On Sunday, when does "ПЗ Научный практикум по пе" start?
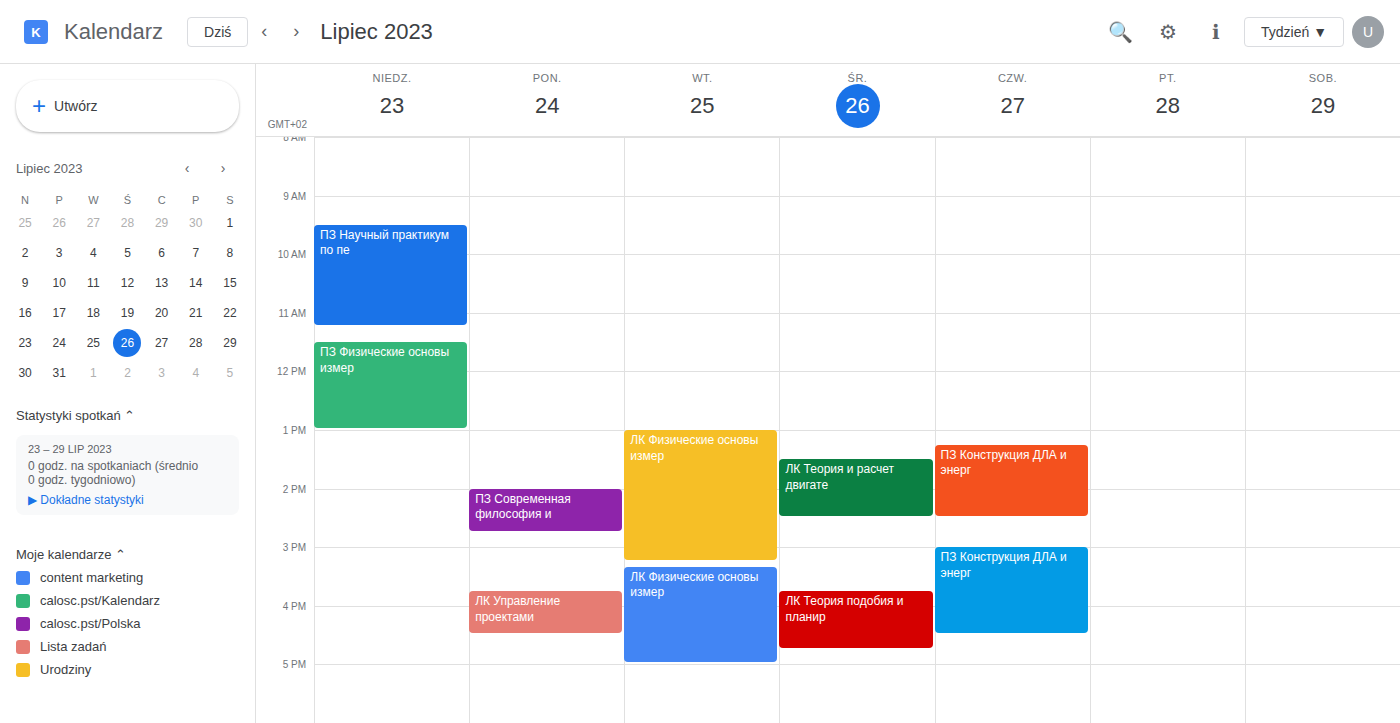
9:30 AM